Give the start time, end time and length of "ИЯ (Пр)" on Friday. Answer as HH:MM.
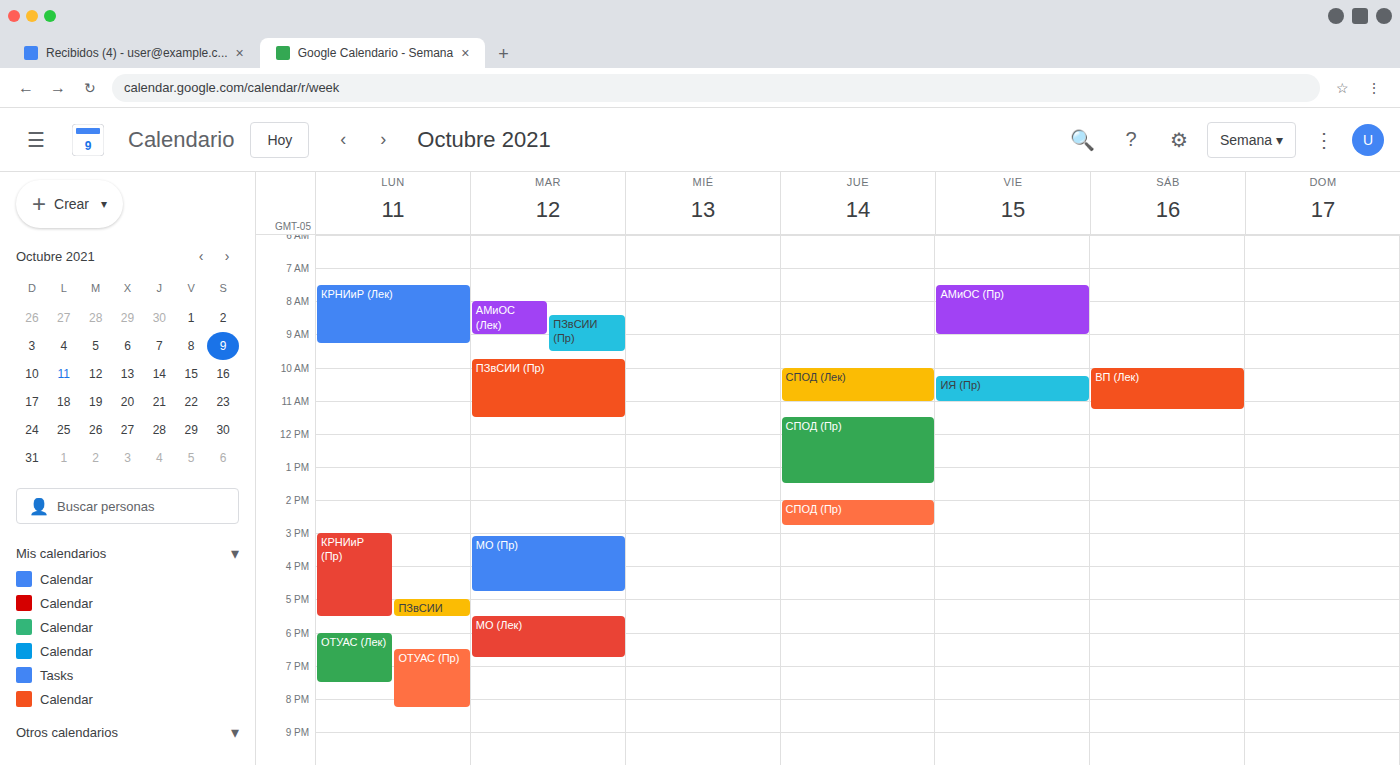
10:15 to 11:00, 45 minutes